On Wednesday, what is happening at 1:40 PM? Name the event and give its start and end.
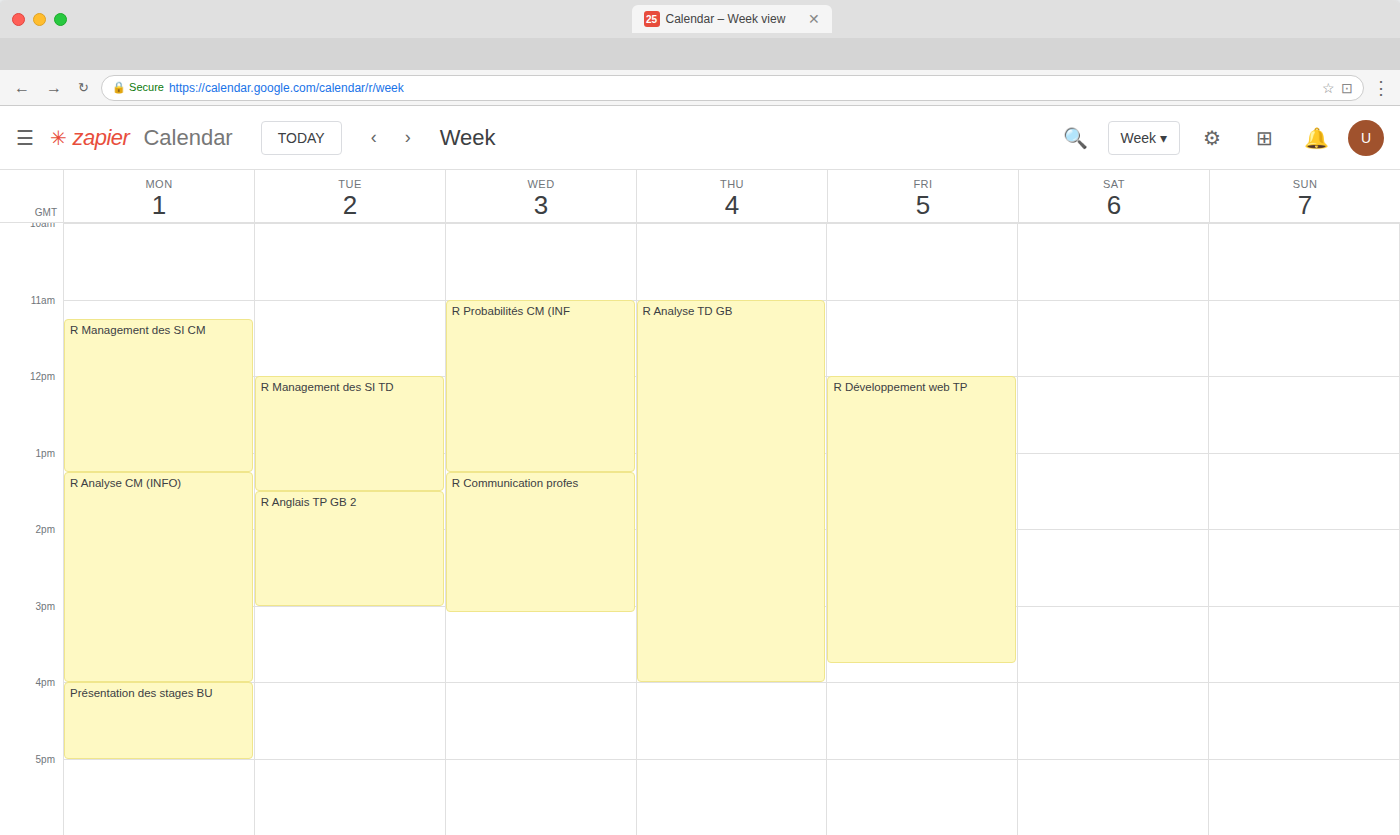
"R Communication profes", 1:15 PM to 3:05 PM